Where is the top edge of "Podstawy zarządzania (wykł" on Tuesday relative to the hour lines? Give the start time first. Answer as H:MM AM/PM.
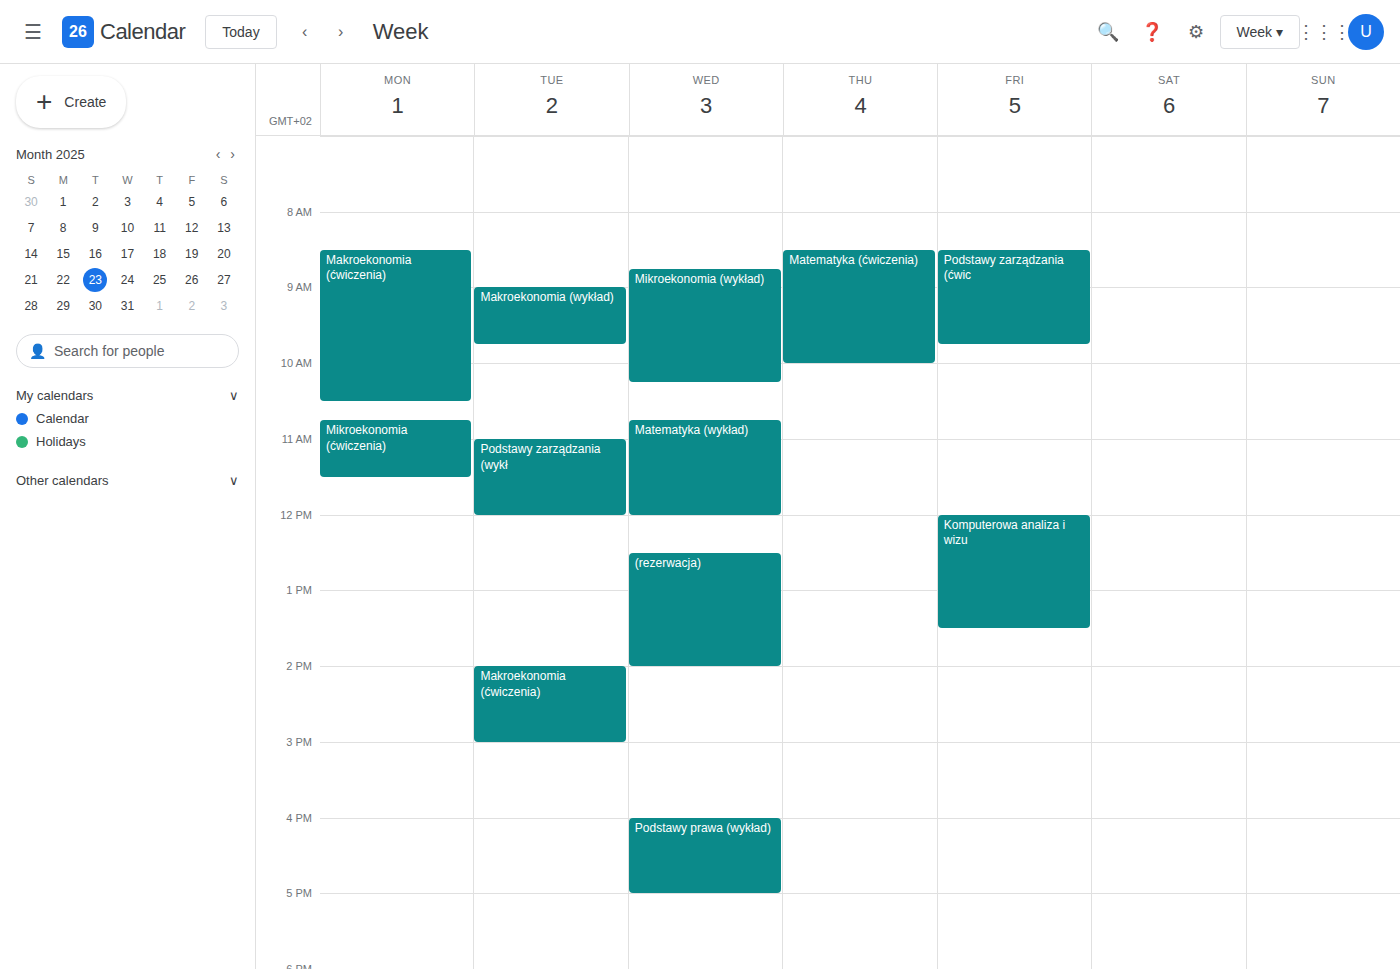
11:00 AM -- exactly on the 11 AM line.